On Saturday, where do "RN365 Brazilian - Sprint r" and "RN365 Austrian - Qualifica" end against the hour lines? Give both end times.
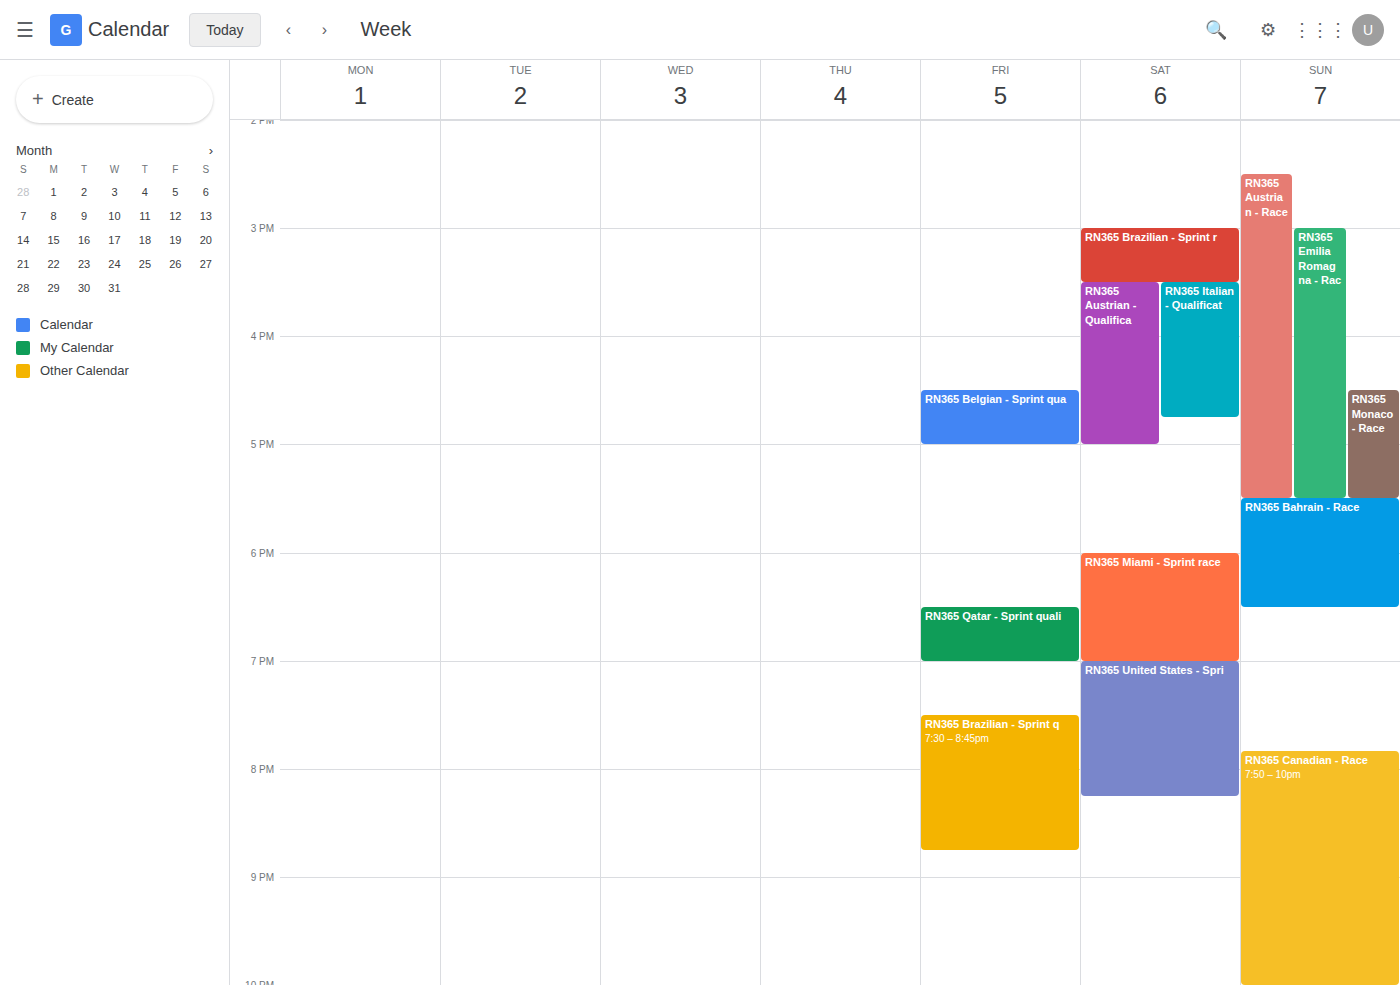
"RN365 Brazilian - Sprint r": 3:30 PM, halfway between the 3 PM and 4 PM lines. "RN365 Austrian - Qualifica": 5:00 PM, exactly on the 5 PM line.